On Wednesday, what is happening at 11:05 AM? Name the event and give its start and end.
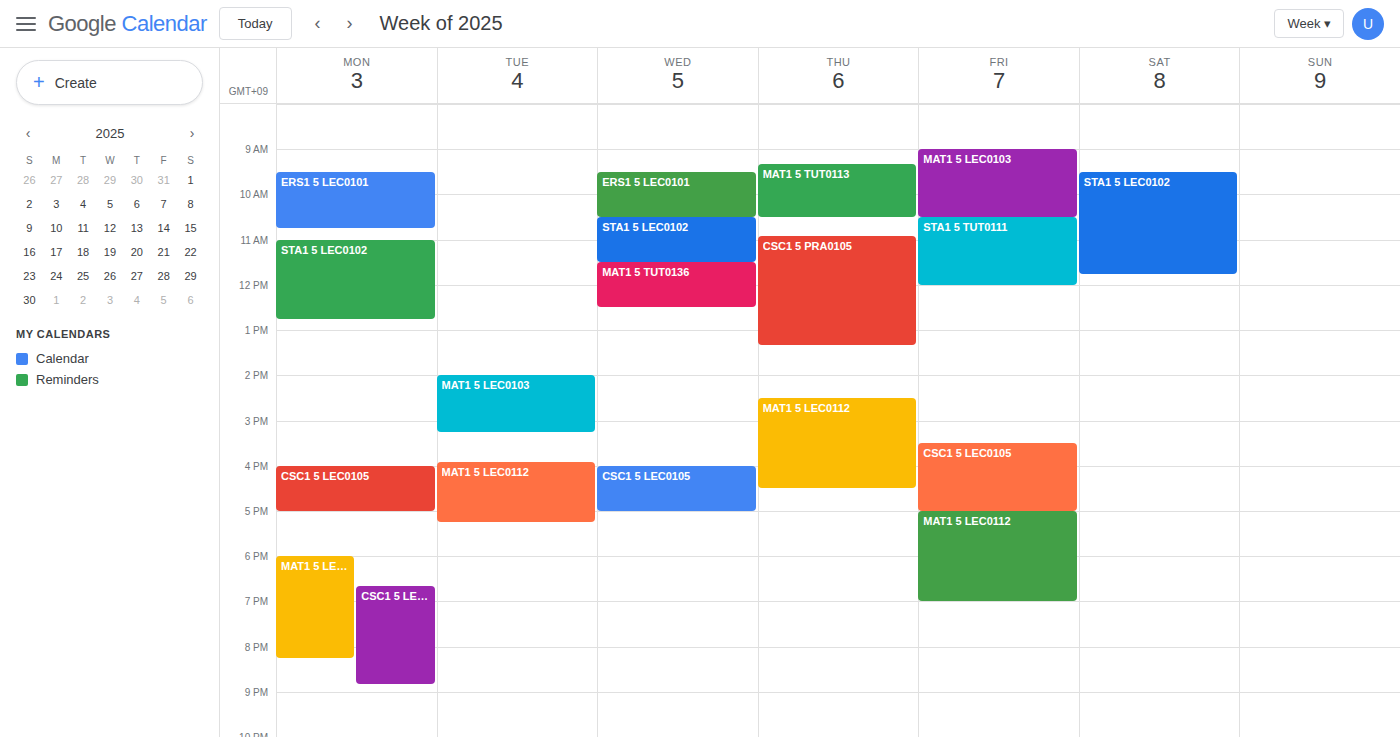
"STA1 5 LEC0102", 10:30 AM to 11:30 AM